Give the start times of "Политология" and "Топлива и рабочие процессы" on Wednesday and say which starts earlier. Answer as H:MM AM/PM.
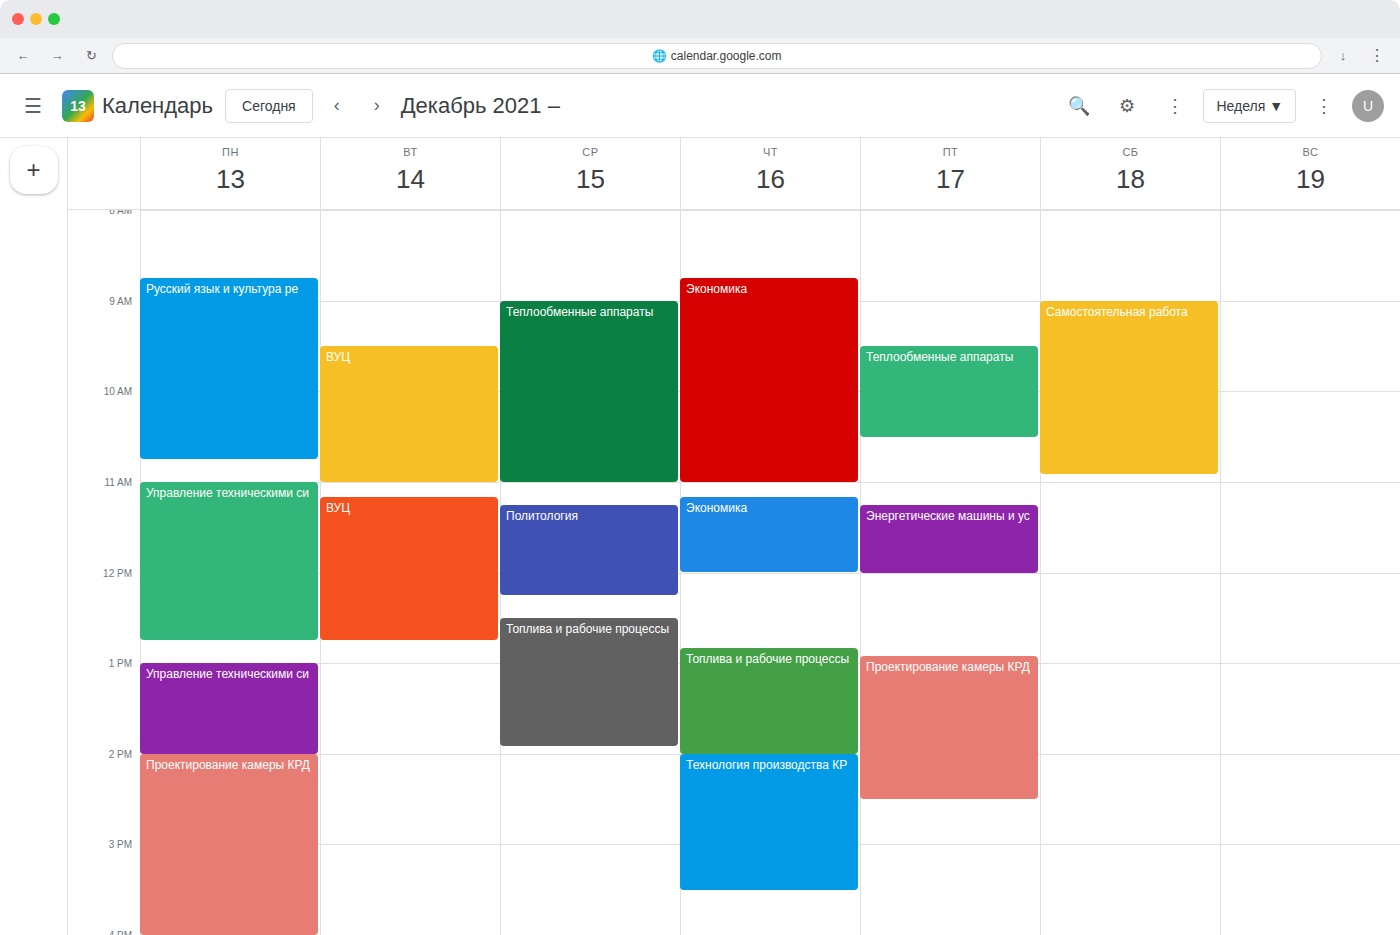
"Политология" 11:15 AM; "Топлива и рабочие процессы" 12:30 PM.